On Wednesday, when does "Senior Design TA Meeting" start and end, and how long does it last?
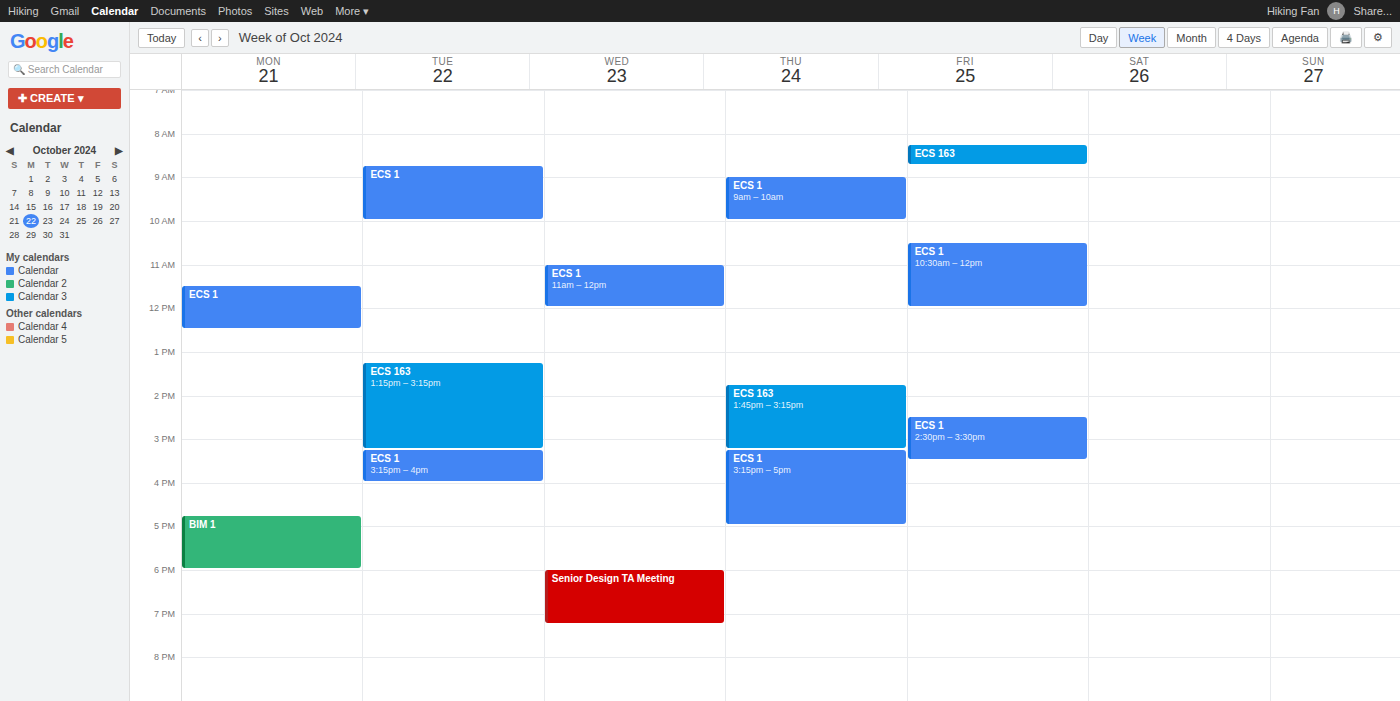
6:00 PM to 7:15 PM, 1 hour 15 minutes